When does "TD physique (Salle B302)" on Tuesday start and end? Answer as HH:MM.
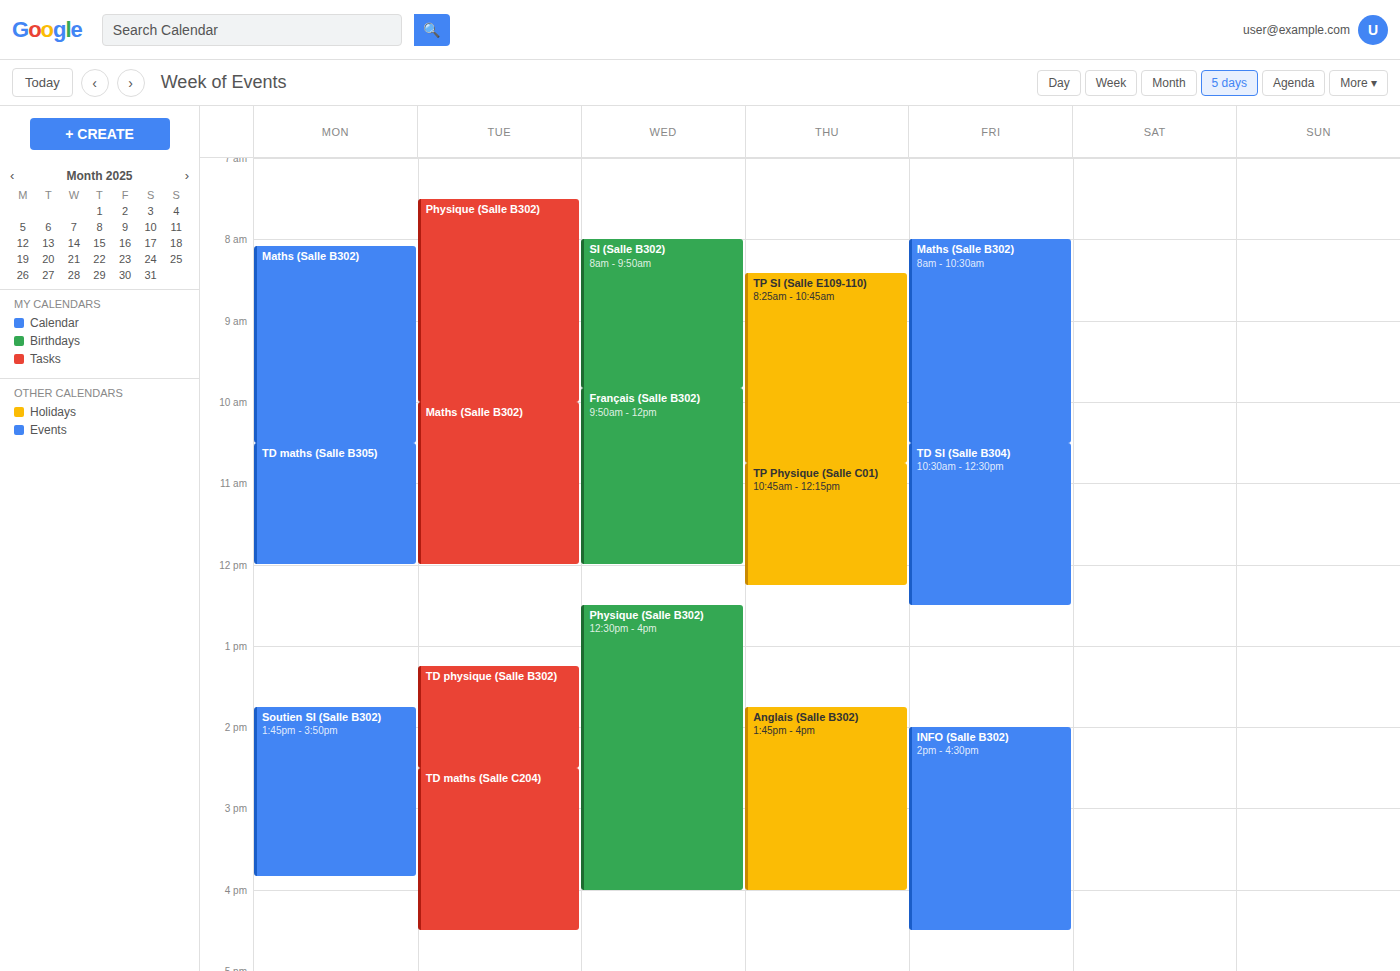
13:15 to 14:30